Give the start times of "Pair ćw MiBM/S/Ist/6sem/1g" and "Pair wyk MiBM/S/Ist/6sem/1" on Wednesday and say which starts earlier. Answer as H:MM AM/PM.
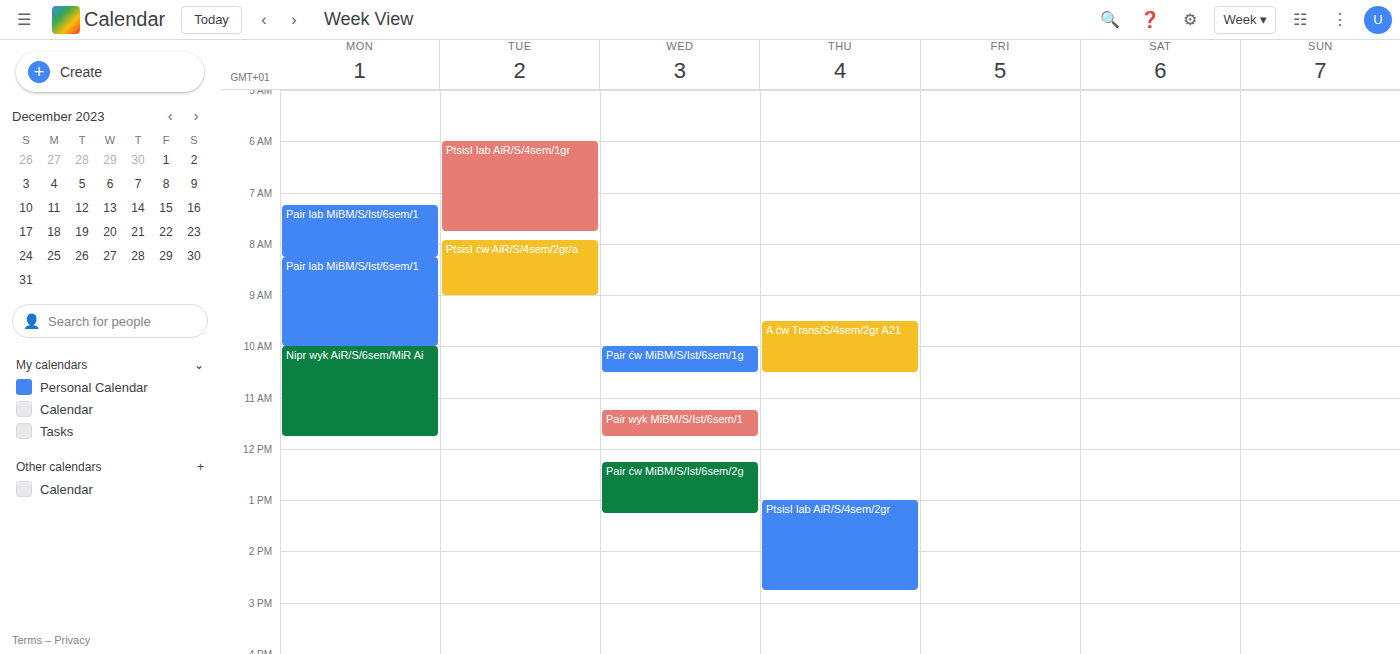
"Pair ćw MiBM/S/Ist/6sem/1g" 10:00 AM; "Pair wyk MiBM/S/Ist/6sem/1" 11:15 AM.